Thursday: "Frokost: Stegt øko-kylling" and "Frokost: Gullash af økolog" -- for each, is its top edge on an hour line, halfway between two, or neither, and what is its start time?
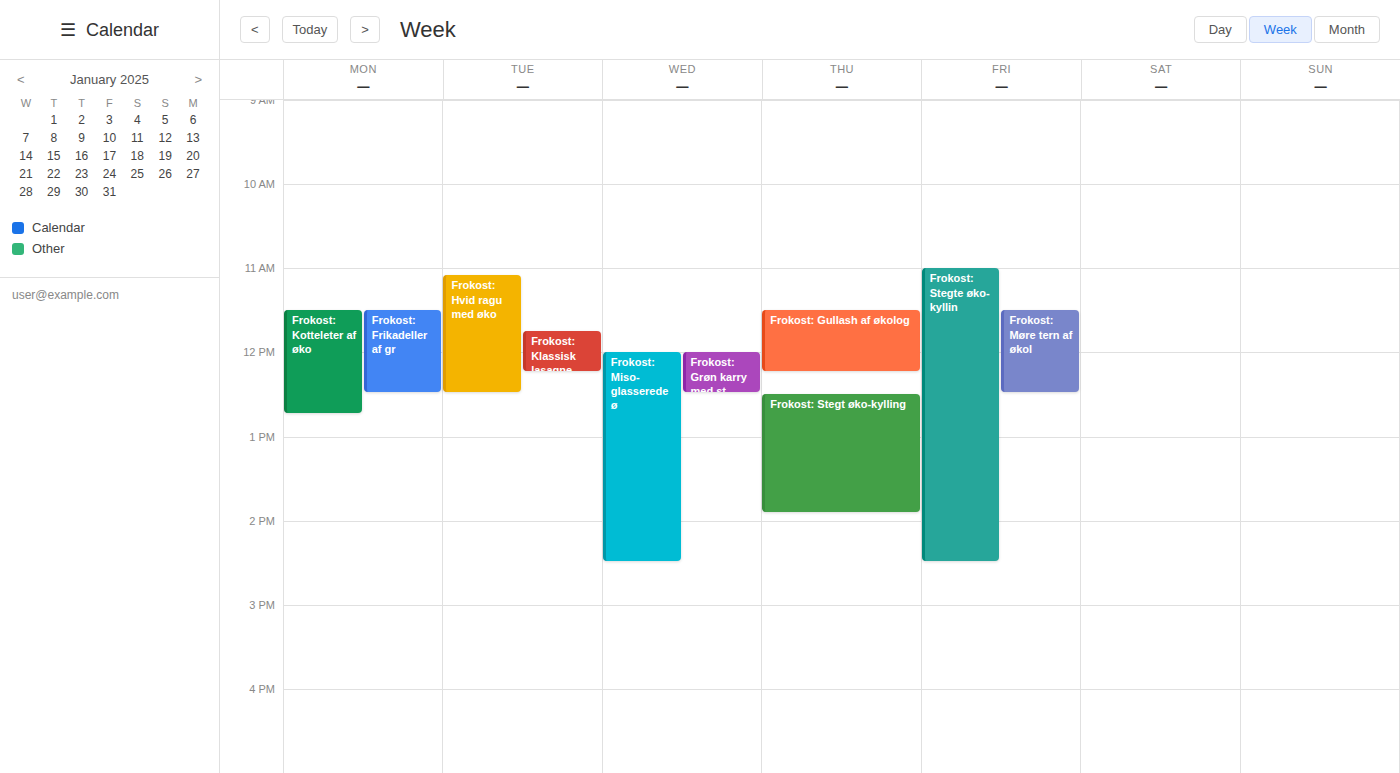
"Frokost: Stegt øko-kylling": 12:30 PM, halfway between the 12 PM and 1 PM lines. "Frokost: Gullash af økolog": 11:30 AM, halfway between the 11 AM and 12 PM lines.